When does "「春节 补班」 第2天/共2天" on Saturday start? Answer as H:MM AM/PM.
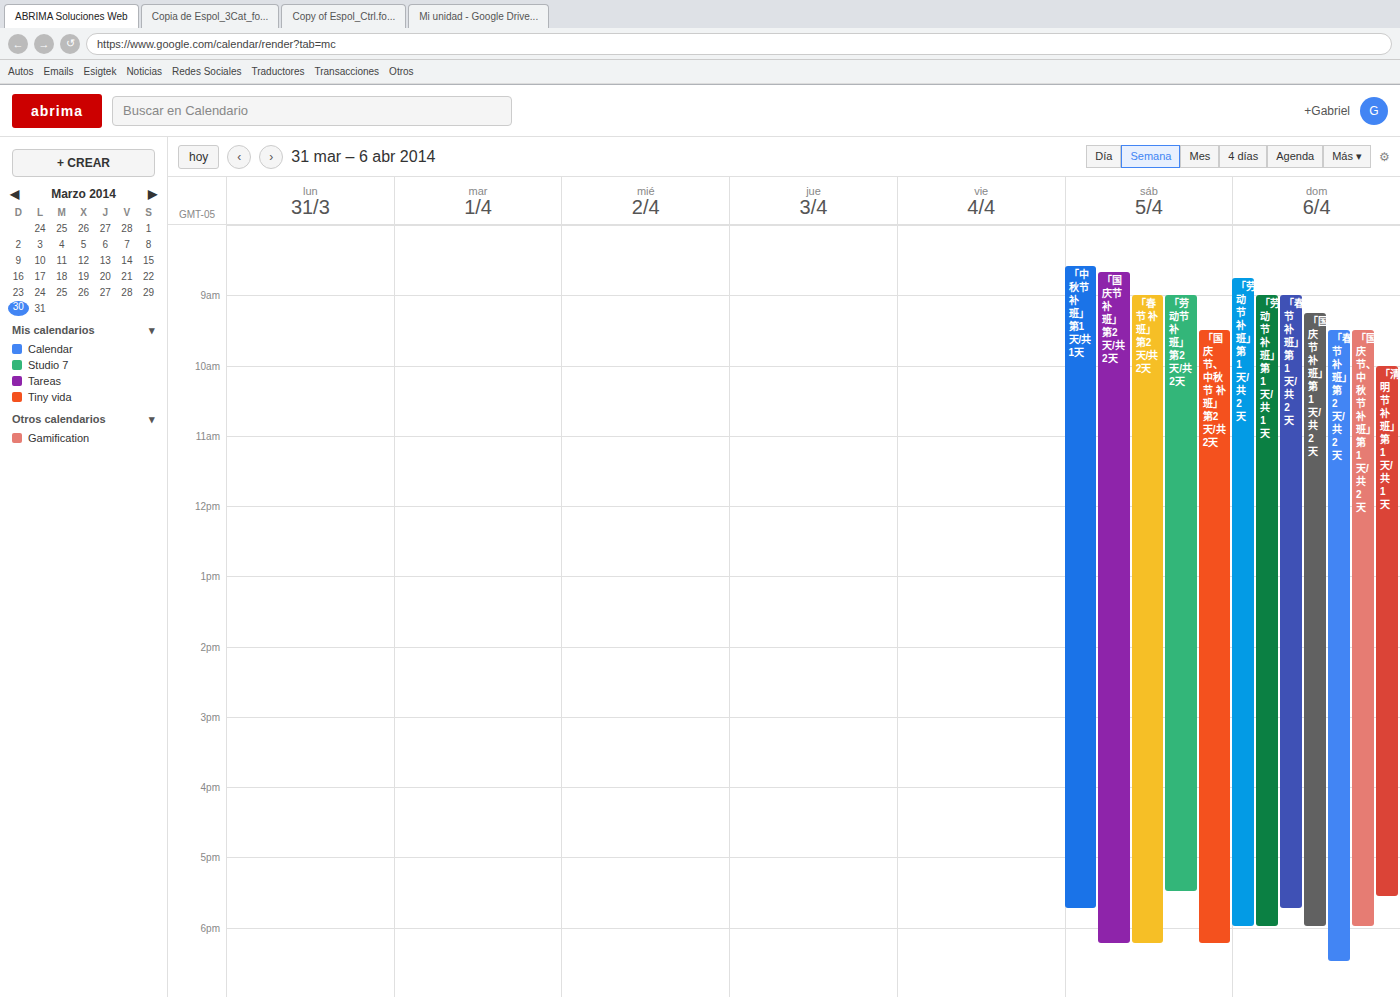
9:00 AM